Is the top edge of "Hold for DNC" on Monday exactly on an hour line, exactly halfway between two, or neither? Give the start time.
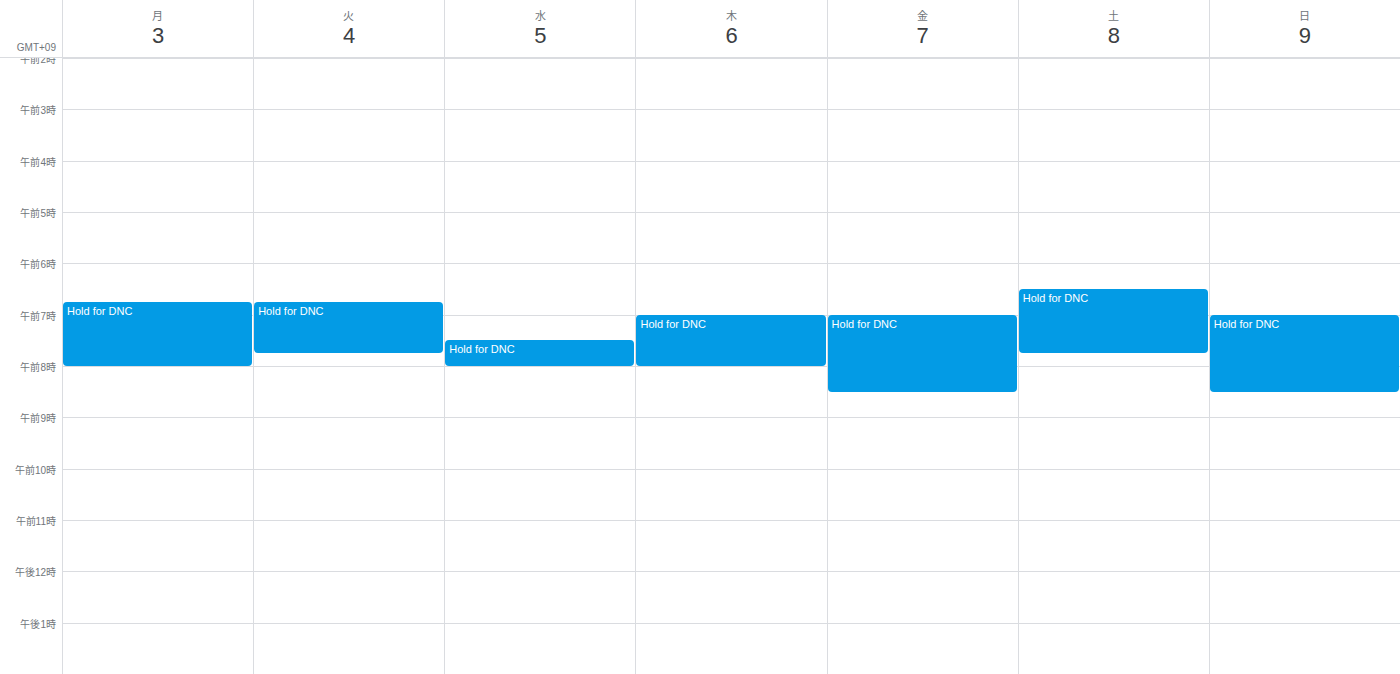
6:45 AM -- neither: three quarters of the way from the 6 AM line to the 7 AM line.